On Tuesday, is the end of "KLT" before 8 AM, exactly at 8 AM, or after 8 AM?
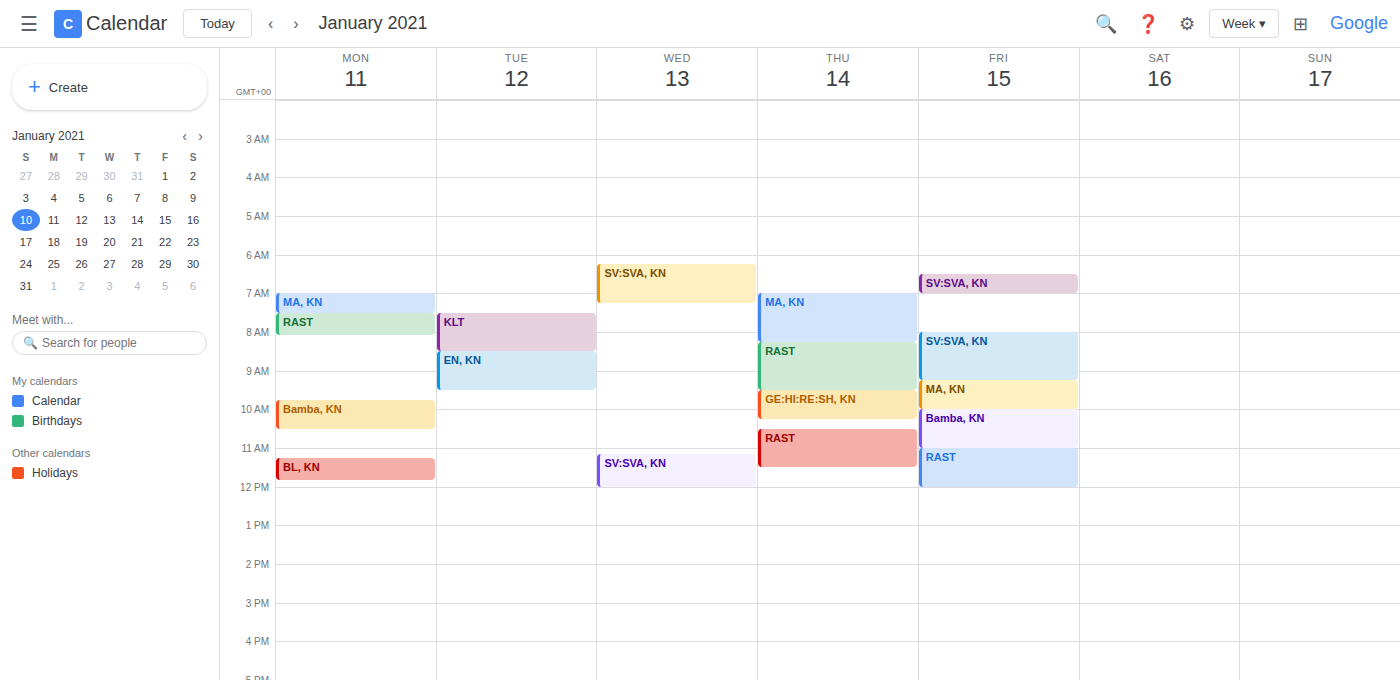
8:30 AM -- after 8 AM, 30 minutes below the 8 AM line.